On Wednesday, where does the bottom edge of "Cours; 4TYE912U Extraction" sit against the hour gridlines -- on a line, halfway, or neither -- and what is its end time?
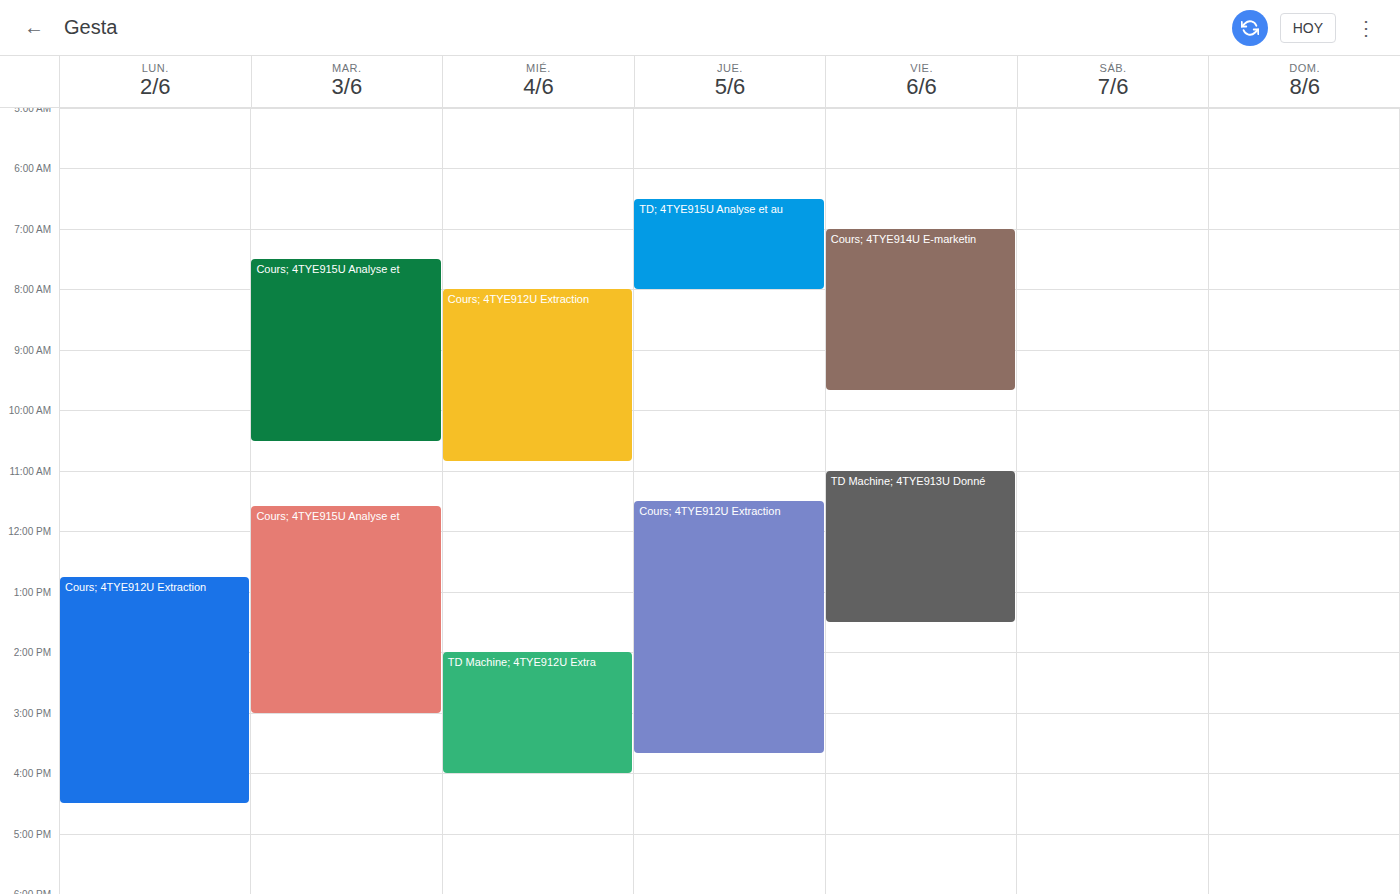
10:50 AM -- neither: 50 minutes below the 10 AM line and 10 minutes above the 11 AM line.